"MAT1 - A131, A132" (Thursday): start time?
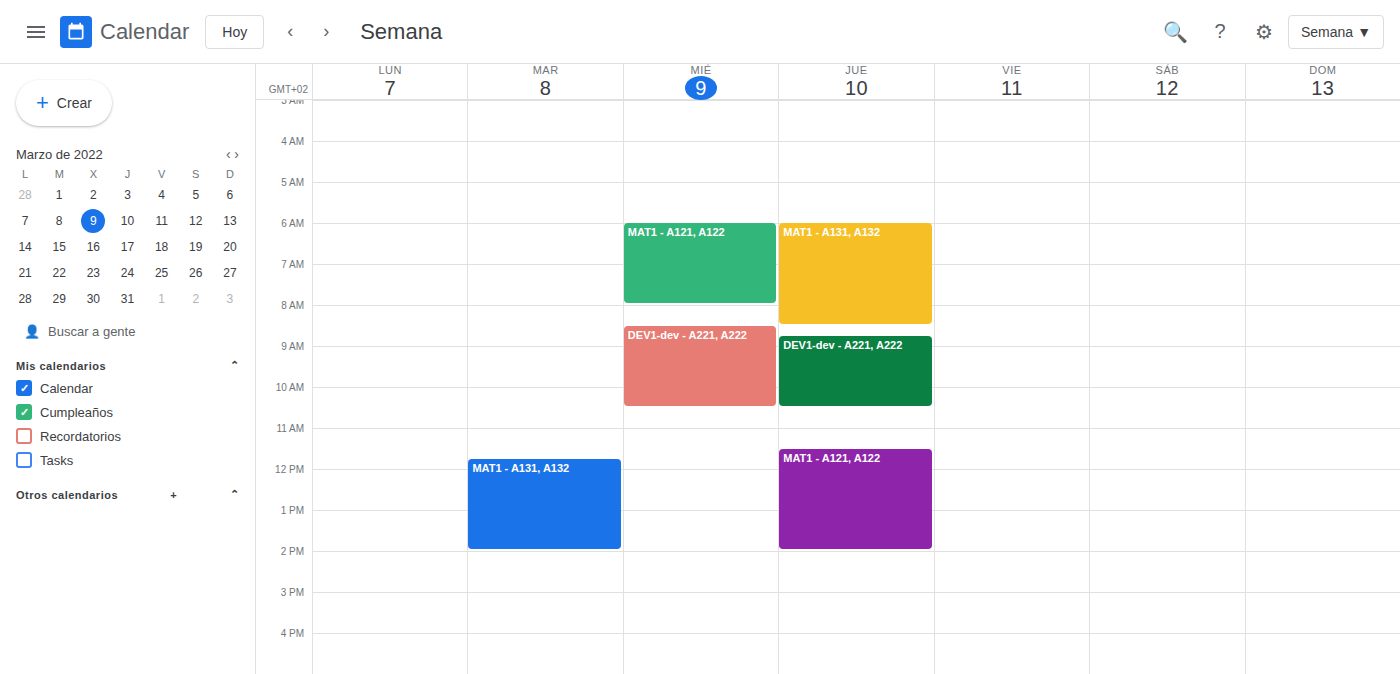
06:00